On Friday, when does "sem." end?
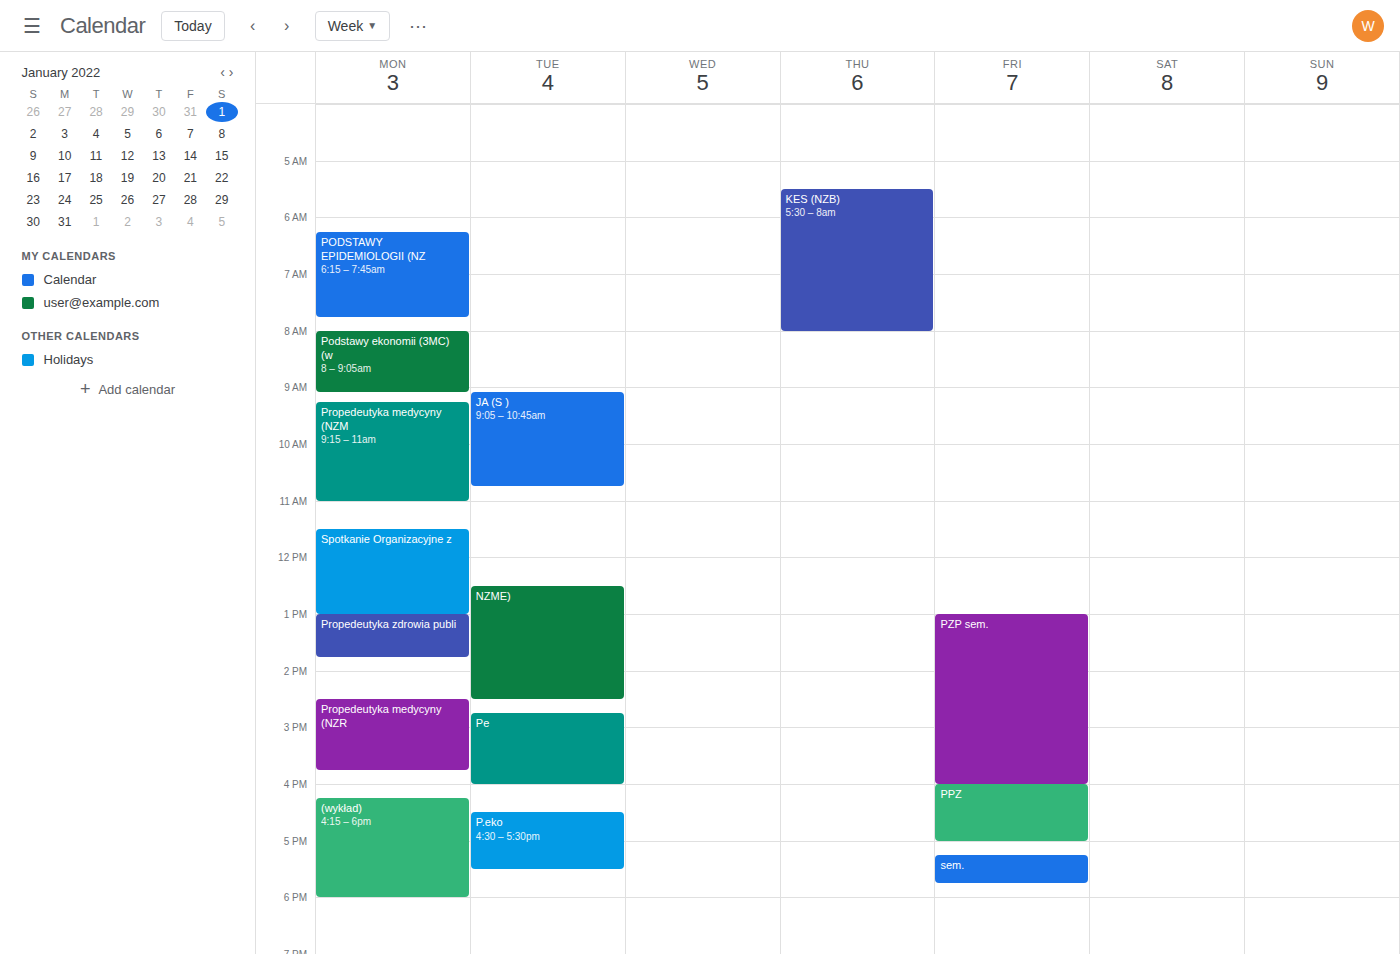
5:45 PM